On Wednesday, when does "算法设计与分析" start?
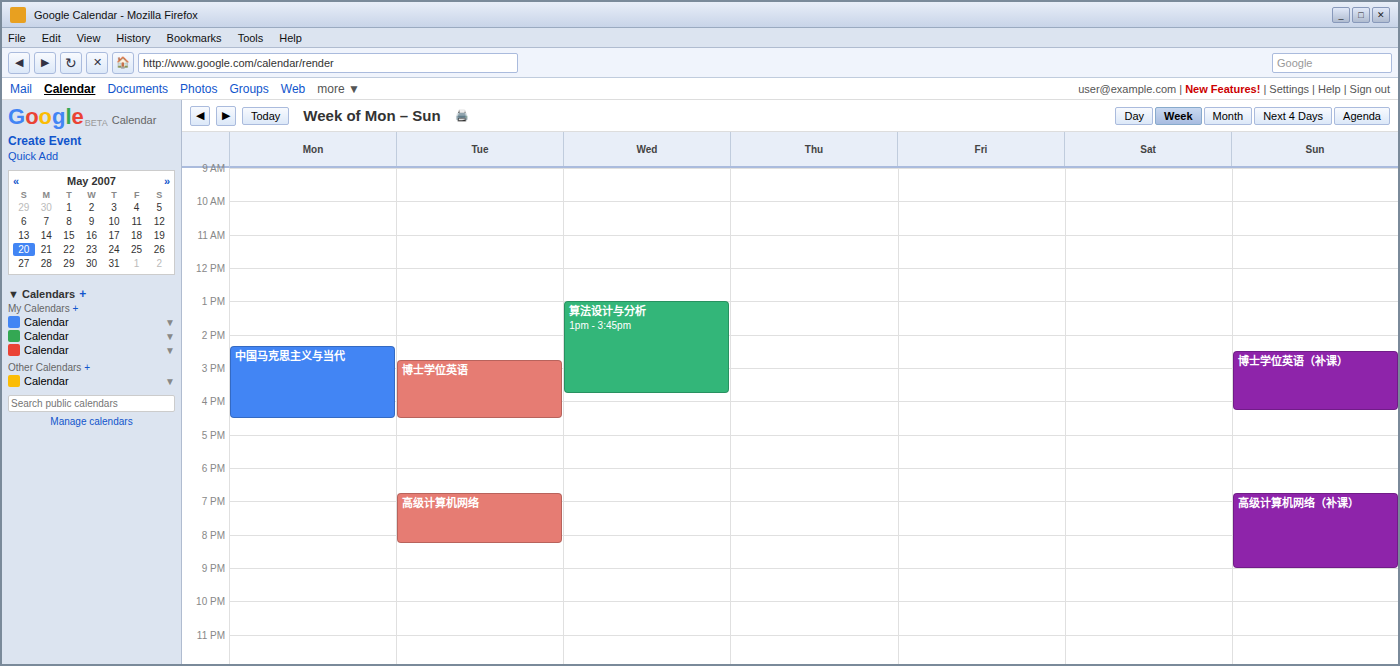
1:00 PM